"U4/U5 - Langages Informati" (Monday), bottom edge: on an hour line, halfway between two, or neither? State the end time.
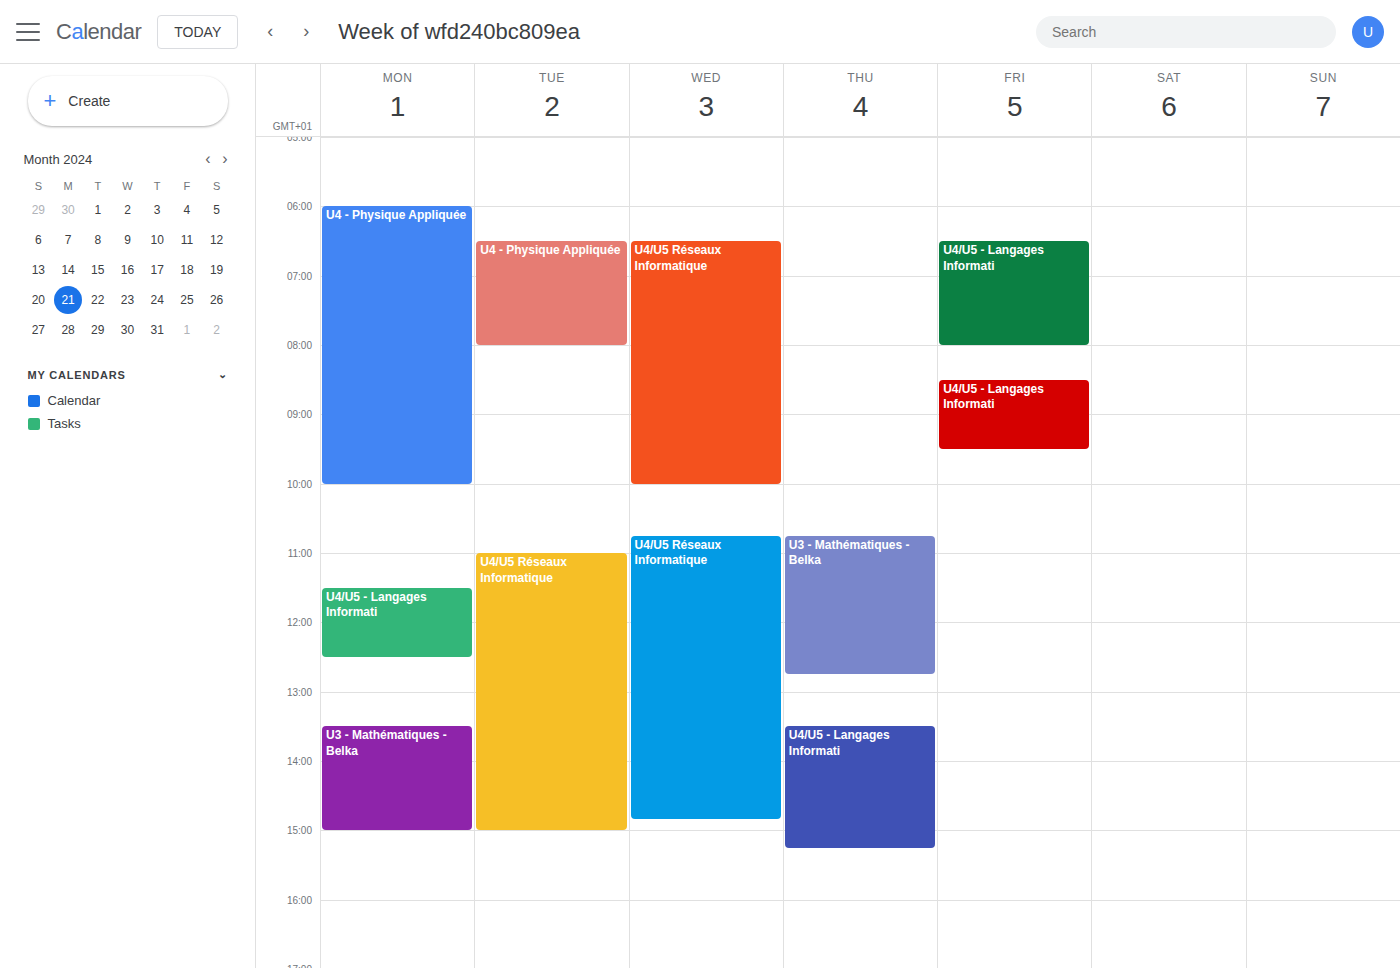
12:30 PM -- halfway between the 12 PM and 1 PM lines.